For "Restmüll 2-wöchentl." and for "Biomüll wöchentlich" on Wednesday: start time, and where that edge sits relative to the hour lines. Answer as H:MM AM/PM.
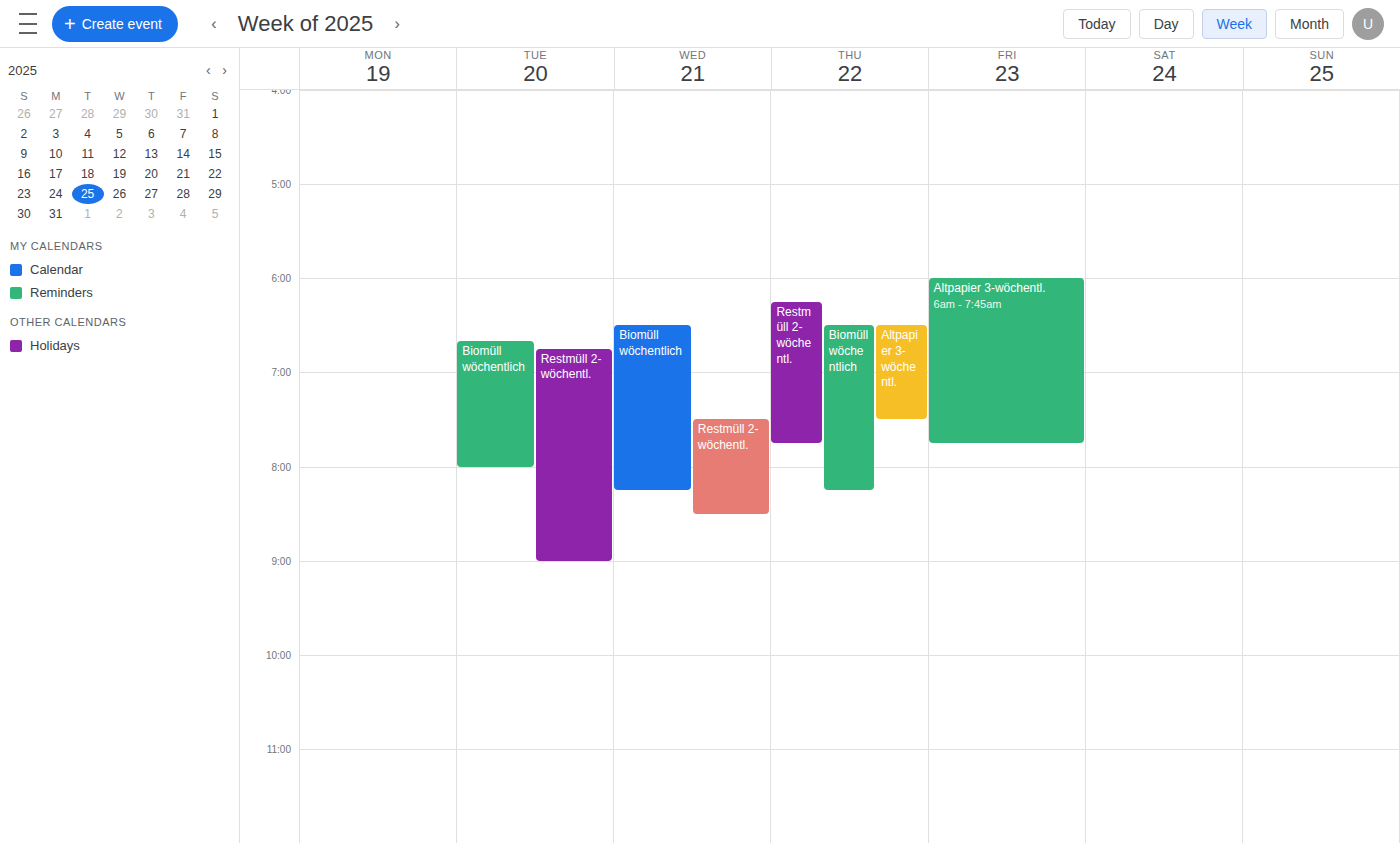
"Restmüll 2-wöchentl.": 7:30 AM, halfway between the 7 AM and 8 AM lines. "Biomüll wöchentlich": 6:30 AM, halfway between the 6 AM and 7 AM lines.